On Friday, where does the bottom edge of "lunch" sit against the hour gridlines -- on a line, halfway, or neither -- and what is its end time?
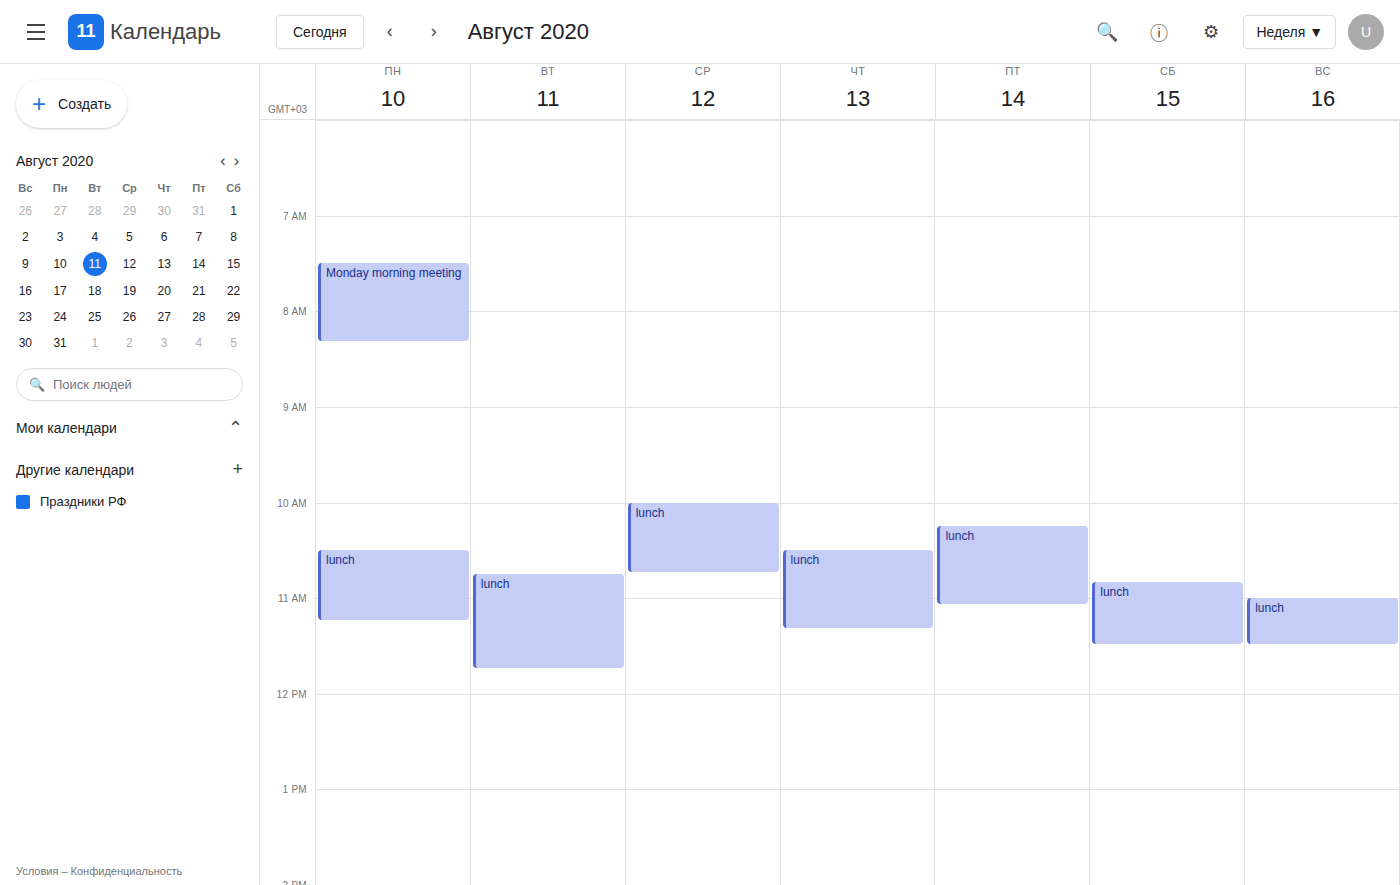
11:05 -- neither: 5 minutes below the 11:00 line and 55 minutes above the 12:00 line.